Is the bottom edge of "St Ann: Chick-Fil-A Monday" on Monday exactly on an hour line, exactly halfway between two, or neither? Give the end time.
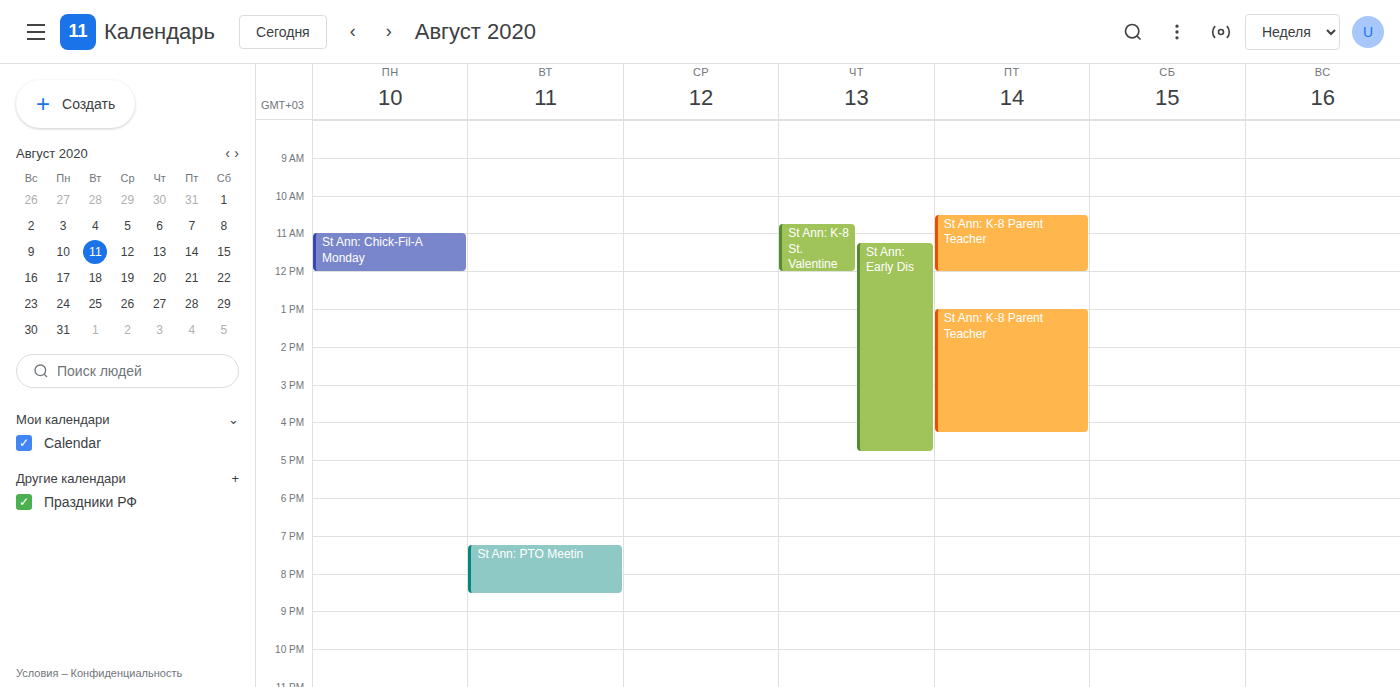
12:00 PM -- exactly on the 12 PM line.